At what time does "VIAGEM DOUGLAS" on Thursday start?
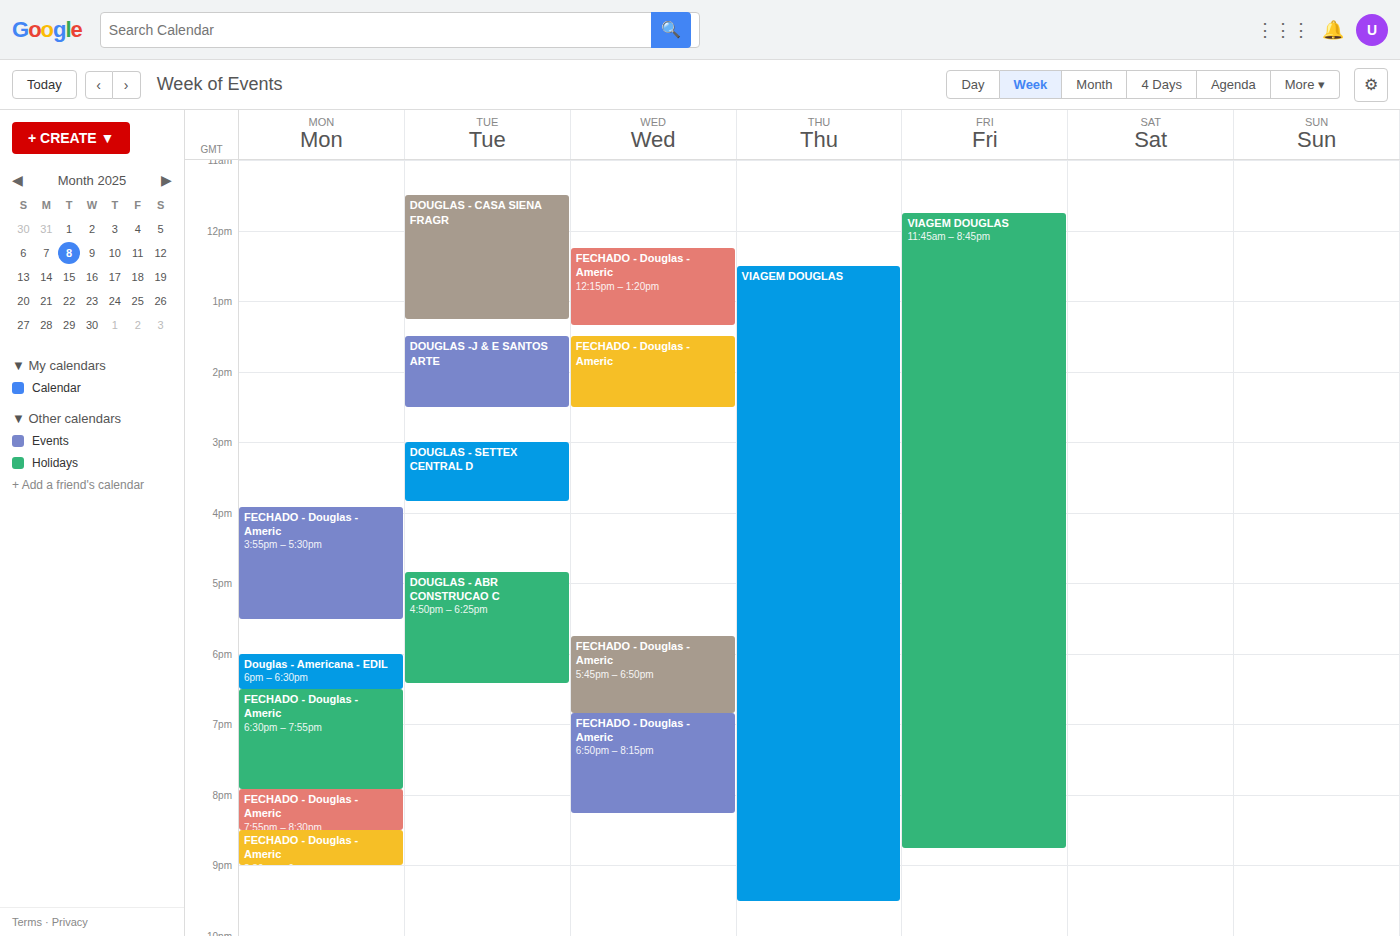
12:30